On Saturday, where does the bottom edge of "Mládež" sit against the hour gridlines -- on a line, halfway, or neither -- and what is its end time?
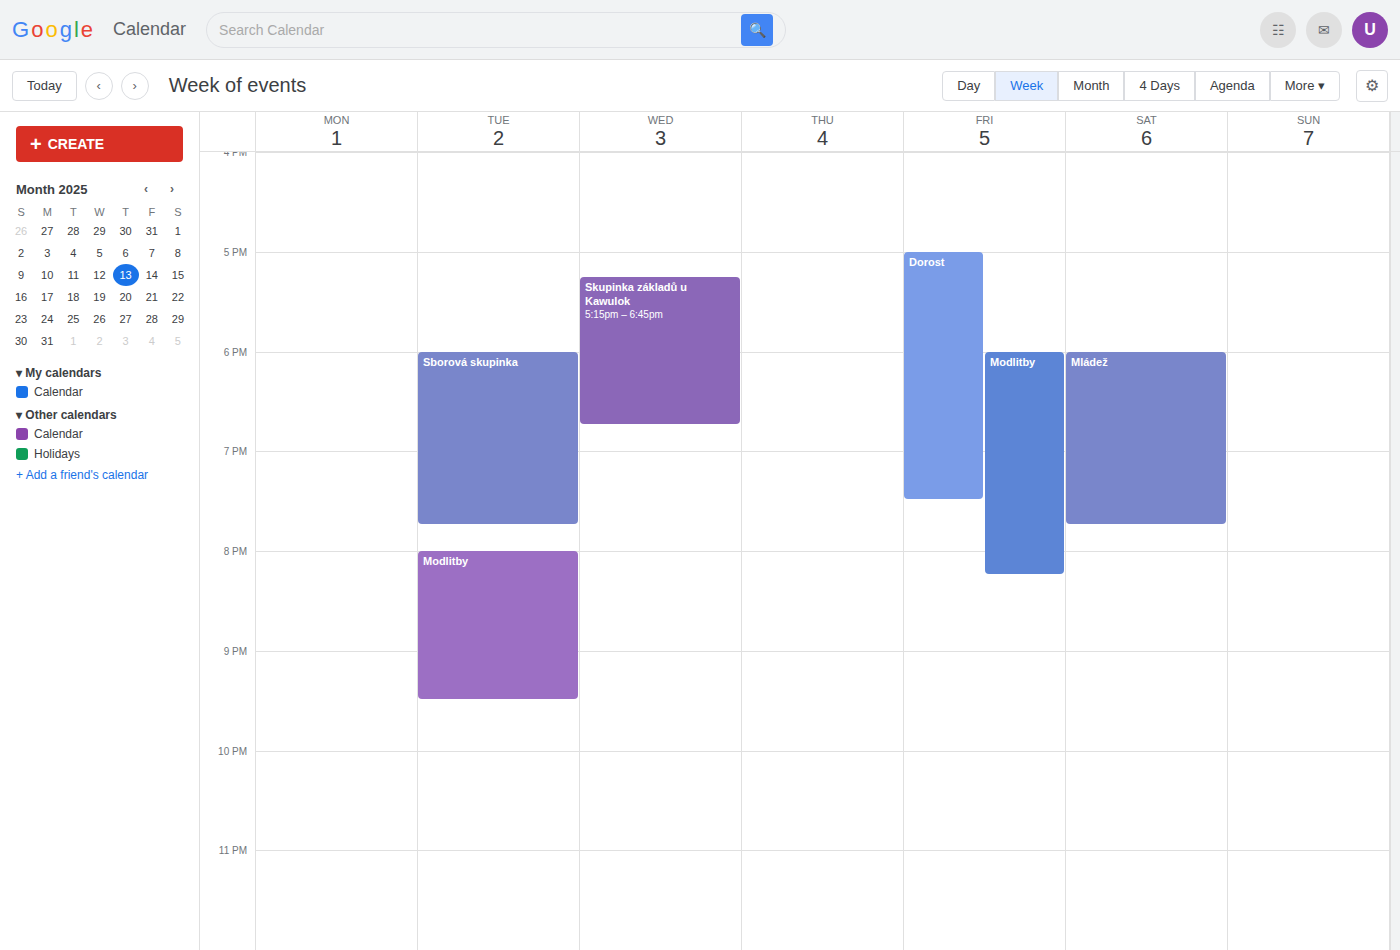
7:45 PM -- neither: three quarters of the way from the 7 PM line to the 8 PM line.